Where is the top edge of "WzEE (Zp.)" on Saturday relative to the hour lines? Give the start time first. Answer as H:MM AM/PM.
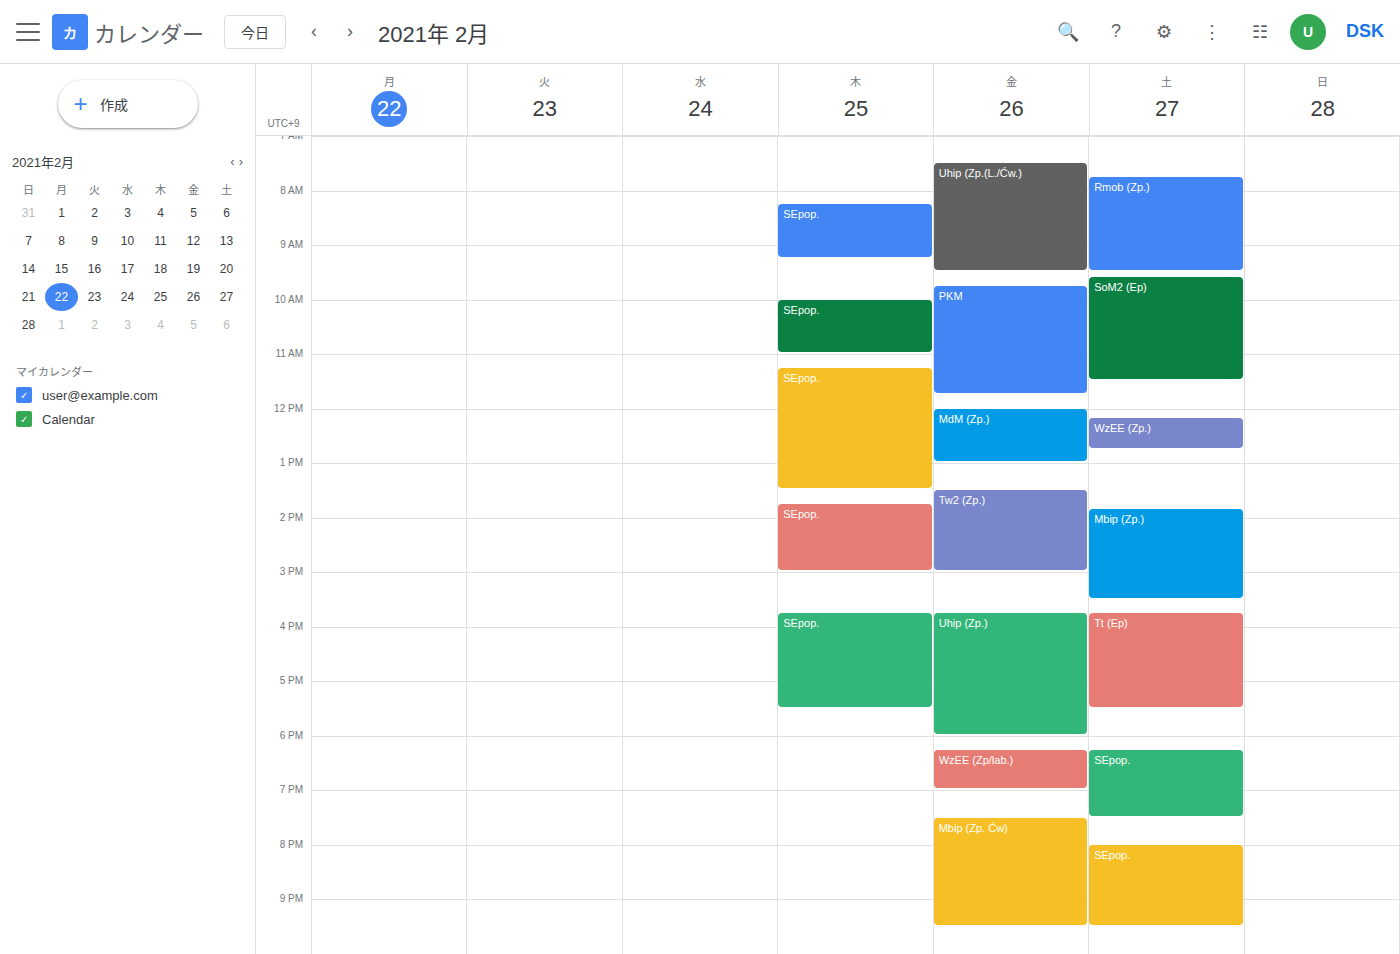
12:10 PM -- neither: 10 minutes below the 12 PM line and 50 minutes above the 1 PM line.